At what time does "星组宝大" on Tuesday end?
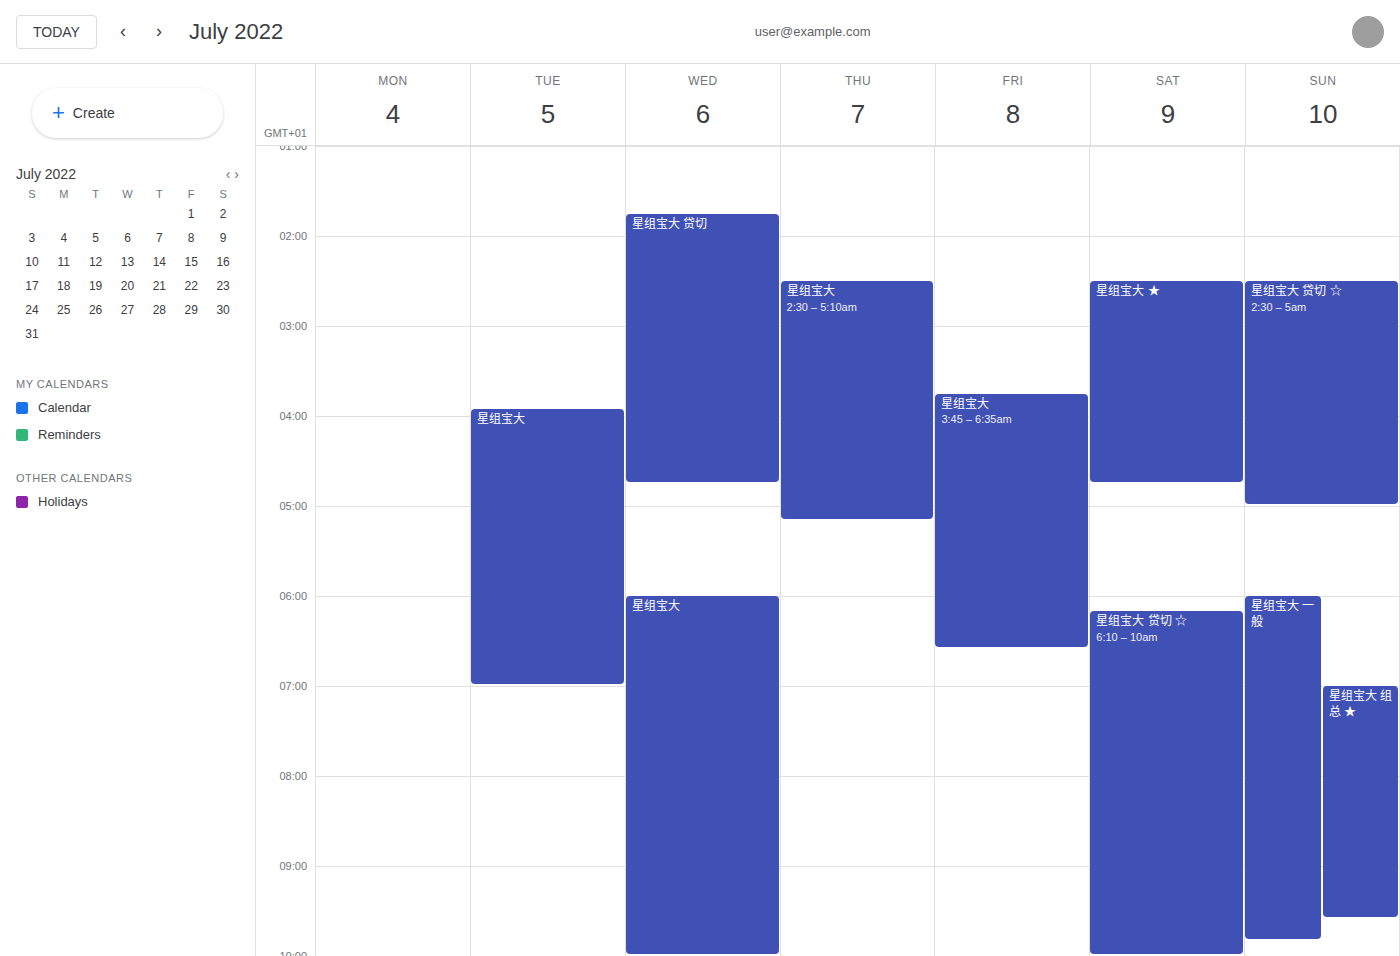
7:00 AM